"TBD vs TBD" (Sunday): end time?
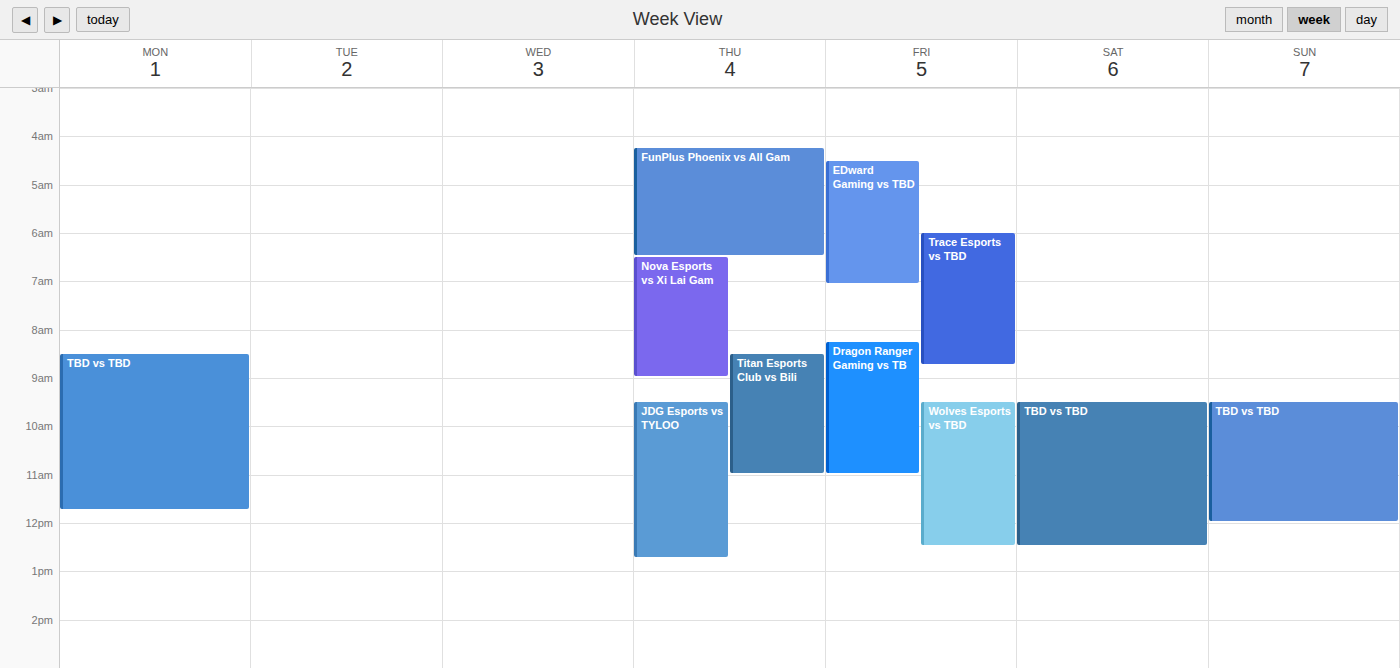
12:00